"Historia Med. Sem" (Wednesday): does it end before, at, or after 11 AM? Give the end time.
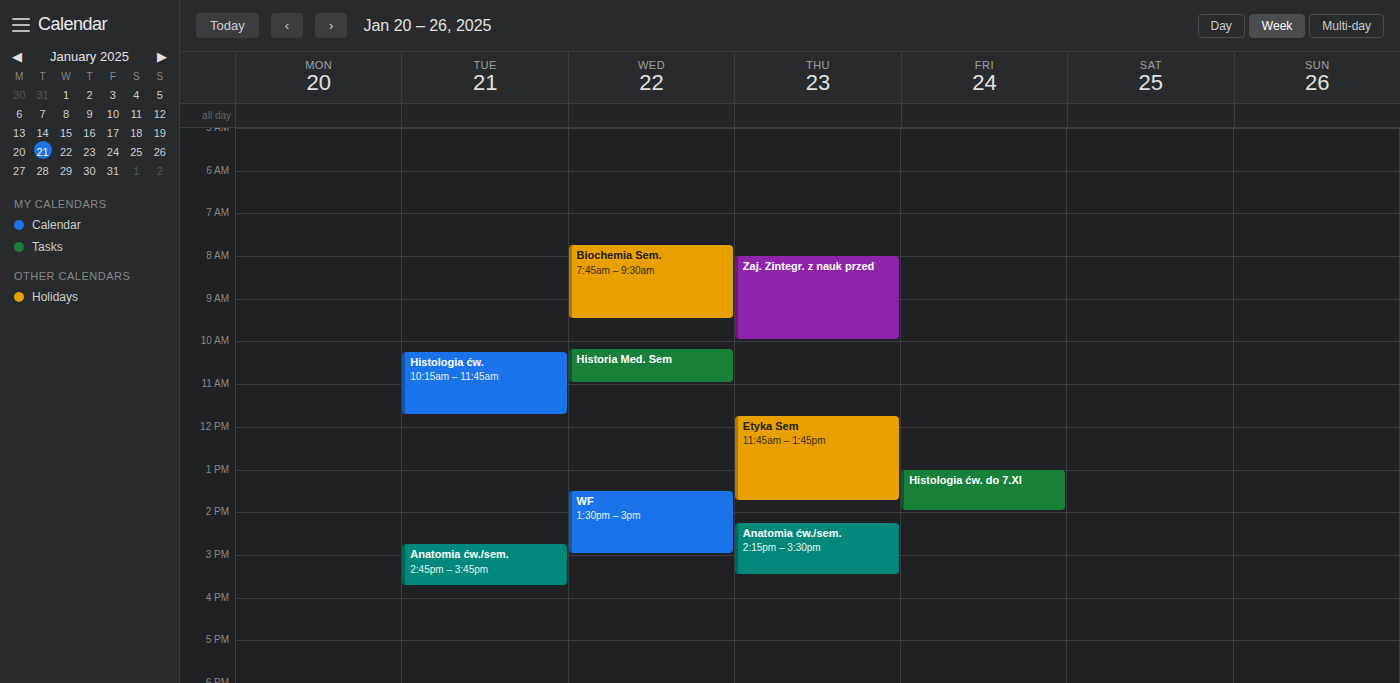
11:00 AM -- exactly at 11 AM, on the 11 AM line.